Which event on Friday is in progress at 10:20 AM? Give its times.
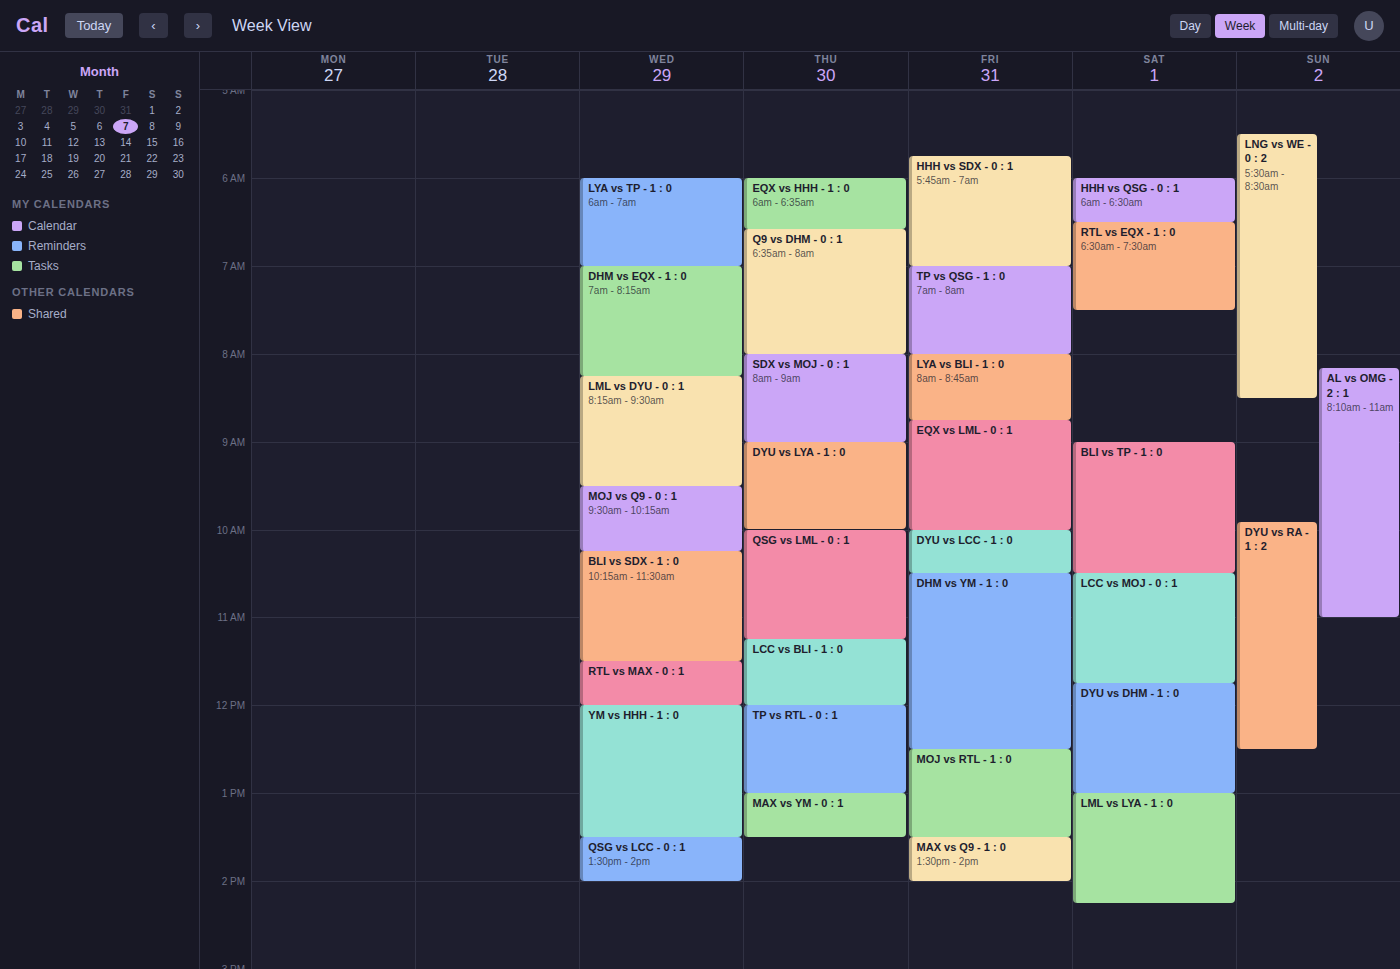
"DYU vs LCC - 1 : 0", 10:00 AM to 10:30 AM